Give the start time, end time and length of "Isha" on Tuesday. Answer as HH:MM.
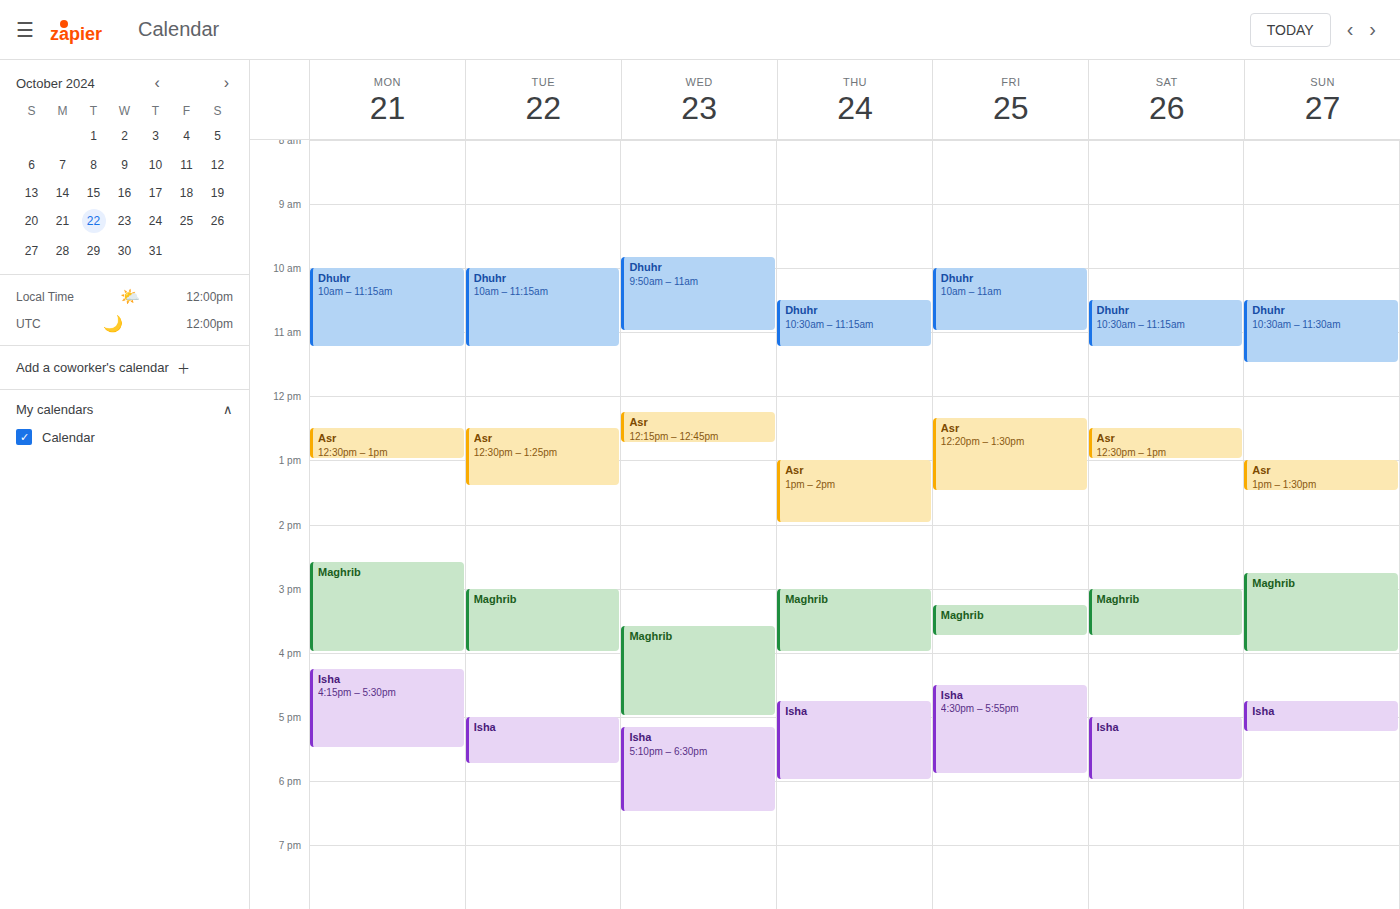
17:00 to 17:45, 45 minutes